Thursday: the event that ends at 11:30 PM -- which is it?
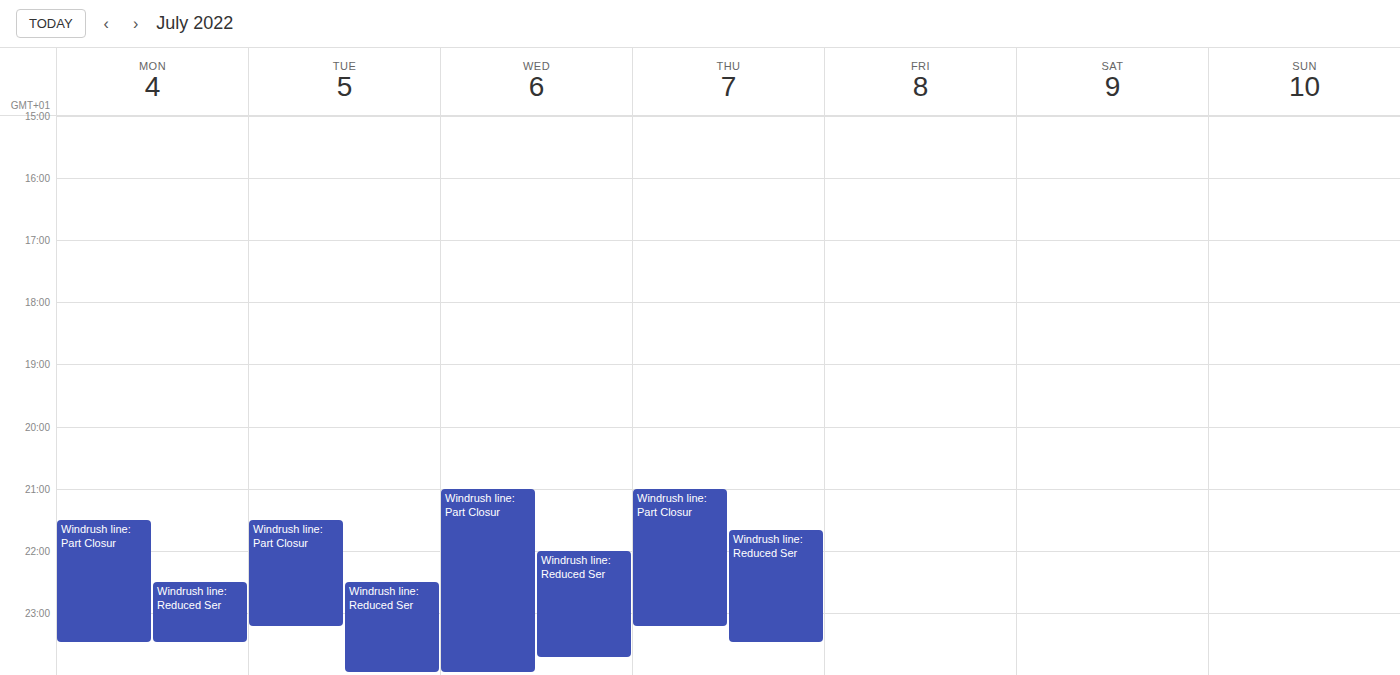
"Windrush line: Reduced Ser"